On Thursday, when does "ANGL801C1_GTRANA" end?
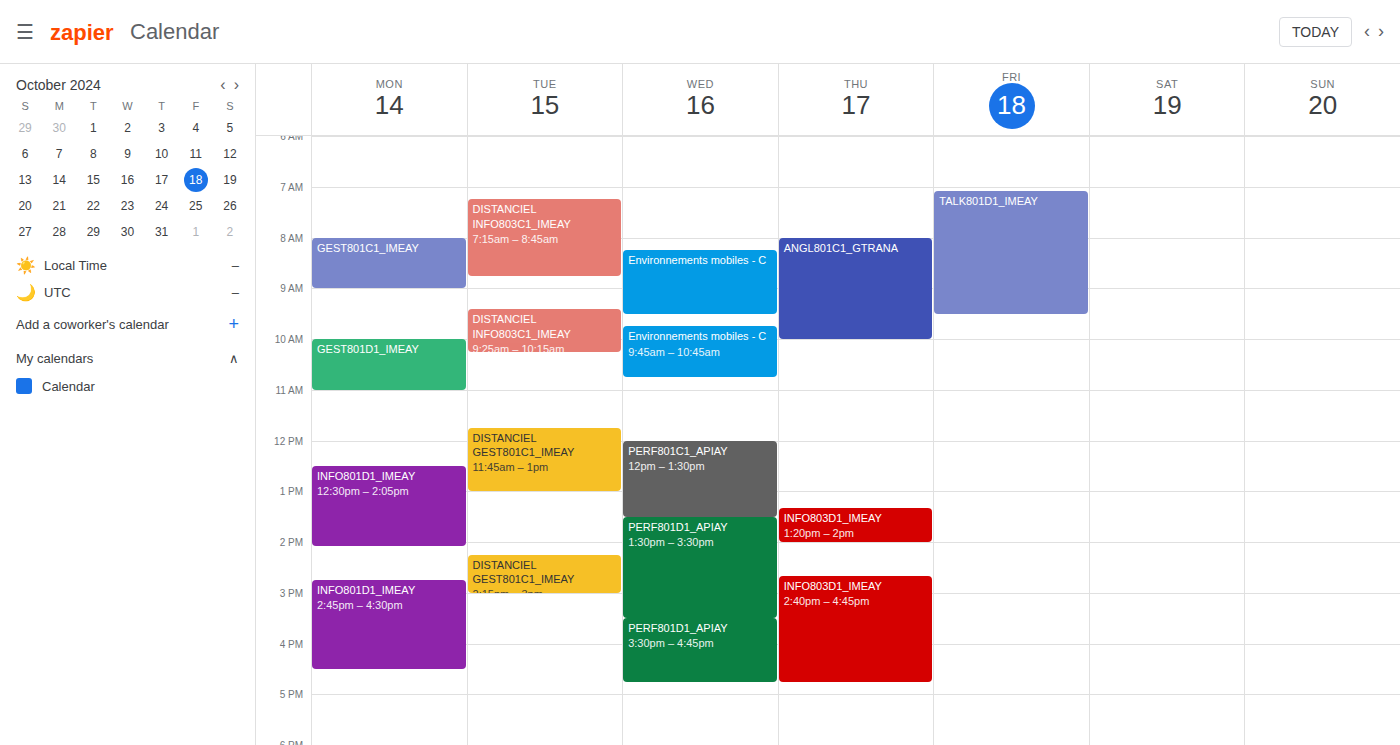
10:00 AM